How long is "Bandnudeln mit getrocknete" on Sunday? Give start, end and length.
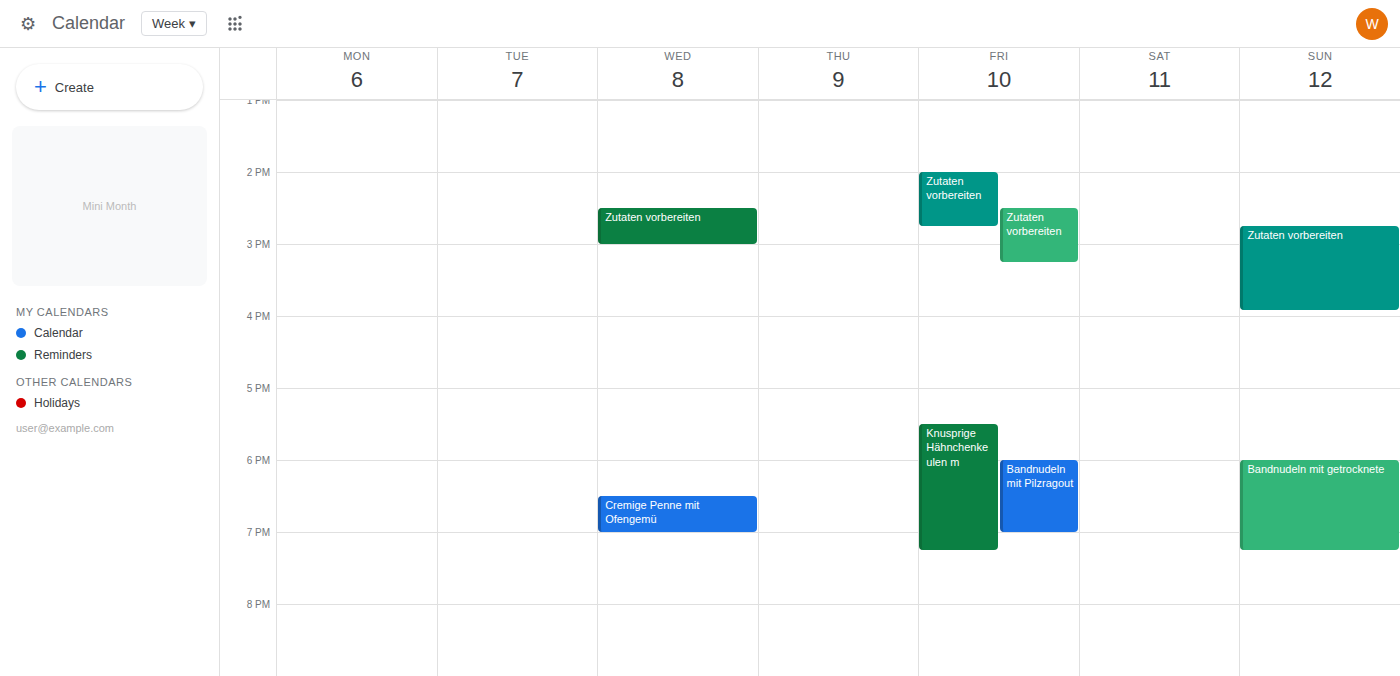
6:00 PM to 7:15 PM, 1 hour 15 minutes